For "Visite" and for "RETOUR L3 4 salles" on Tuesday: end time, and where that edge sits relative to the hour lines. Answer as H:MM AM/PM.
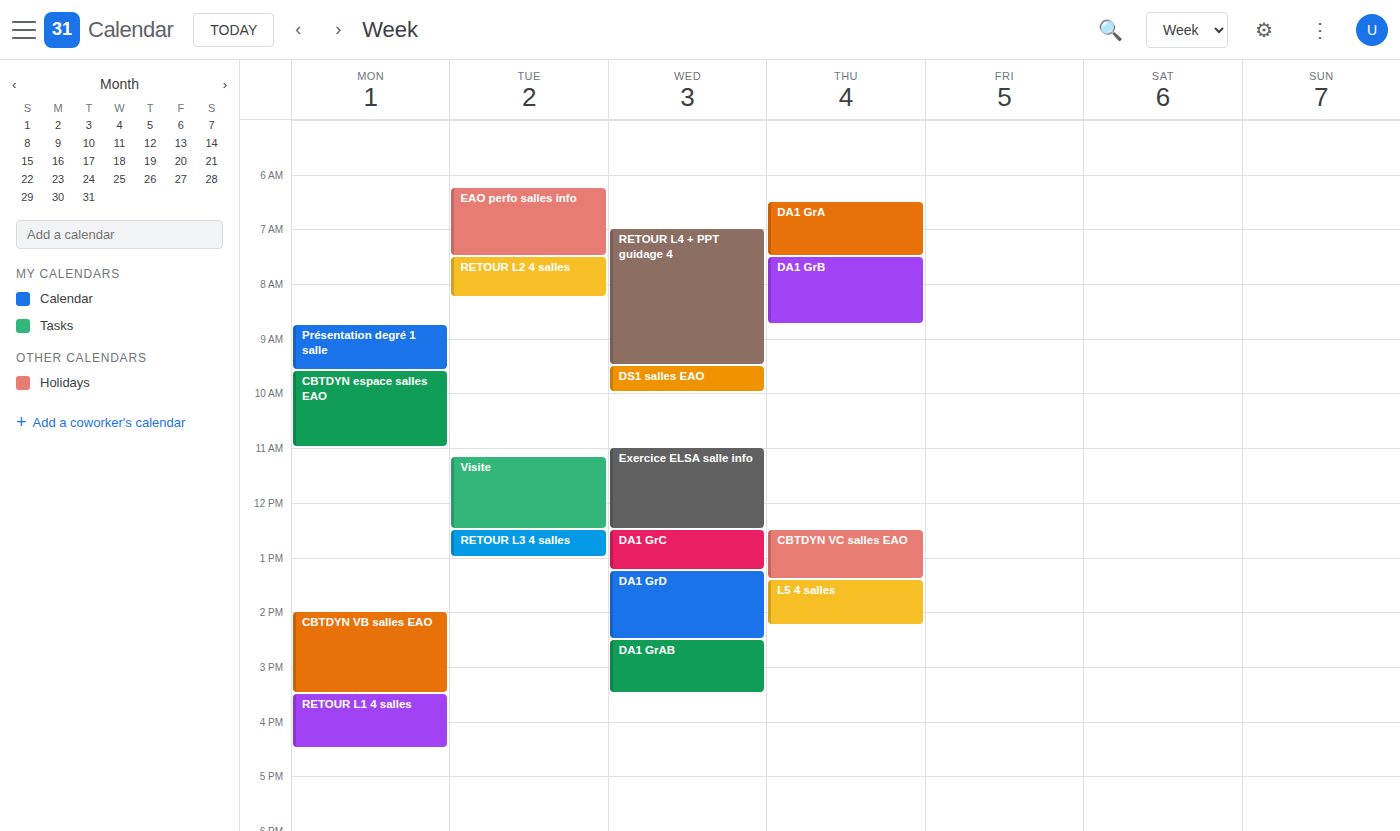
"Visite": 12:30 PM, halfway between the 12 PM and 1 PM lines. "RETOUR L3 4 salles": 1:00 PM, exactly on the 1 PM line.